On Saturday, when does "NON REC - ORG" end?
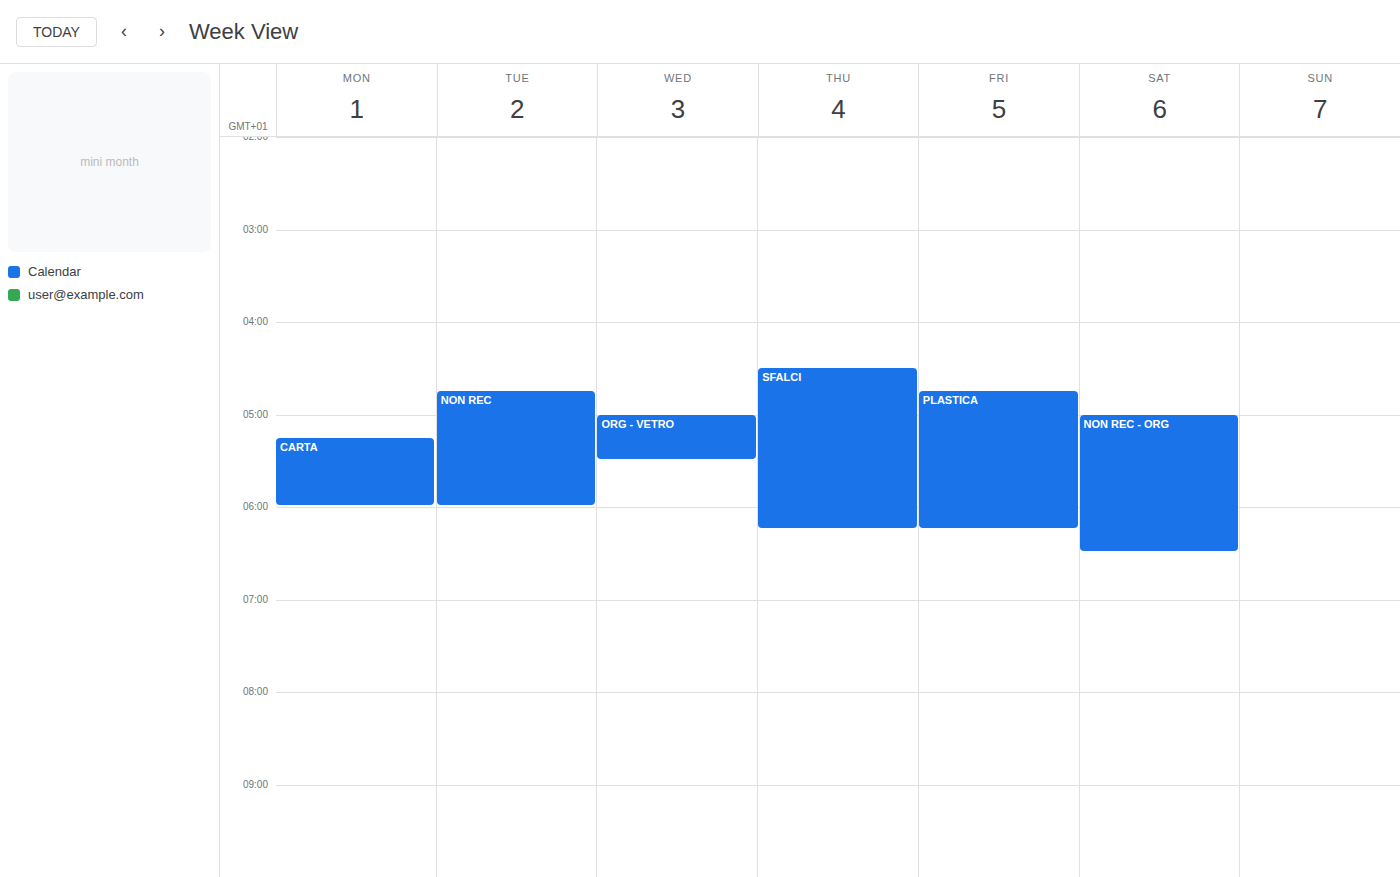
6:30 AM